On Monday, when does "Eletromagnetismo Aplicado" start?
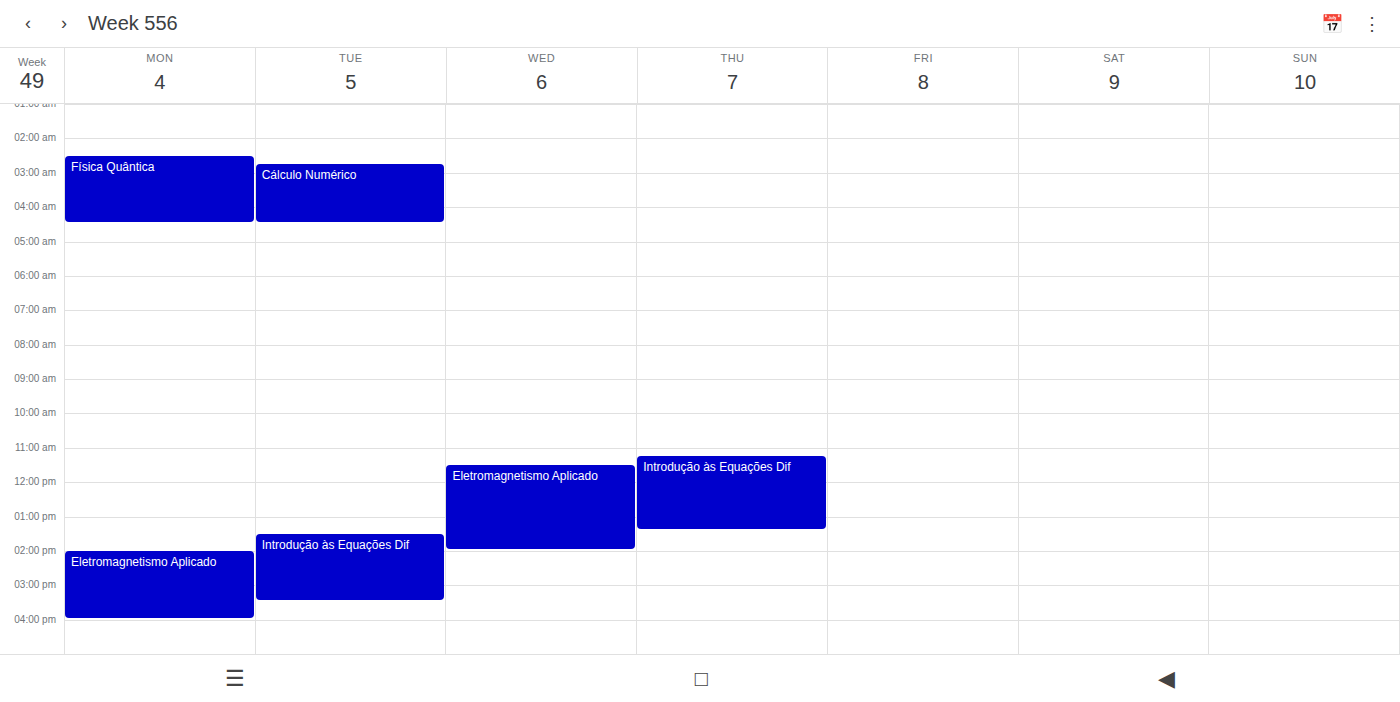
2:00 PM